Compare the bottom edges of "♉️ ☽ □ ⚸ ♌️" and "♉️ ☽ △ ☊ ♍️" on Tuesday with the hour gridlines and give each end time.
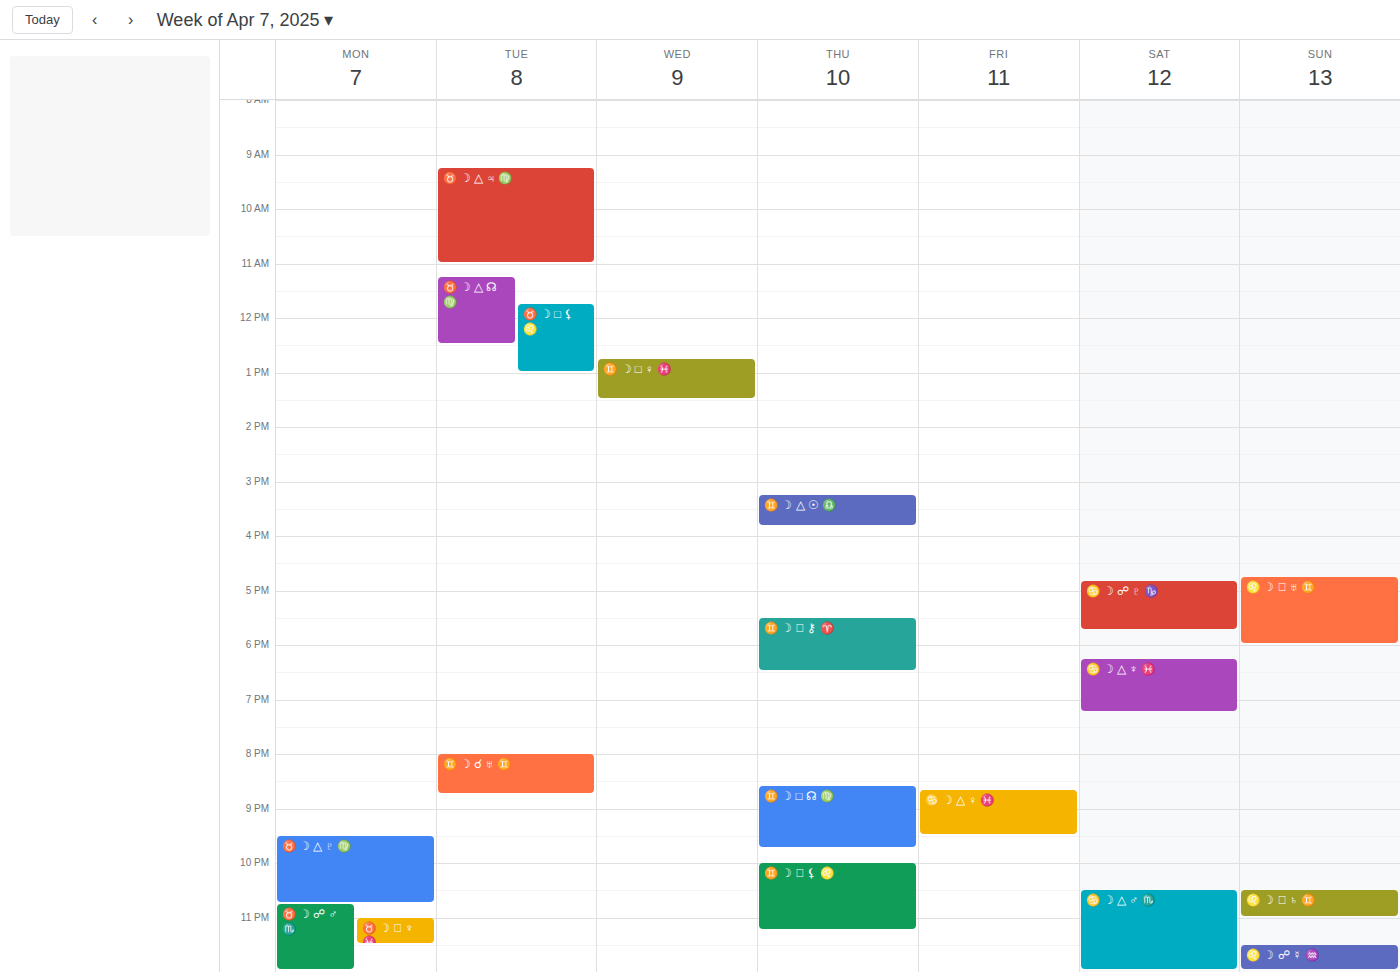
"♉️ ☽ □ ⚸ ♌️": 13:00, exactly on the 13:00 line. "♉️ ☽ △ ☊ ♍️": 12:30, halfway between the 12:00 and 13:00 lines.